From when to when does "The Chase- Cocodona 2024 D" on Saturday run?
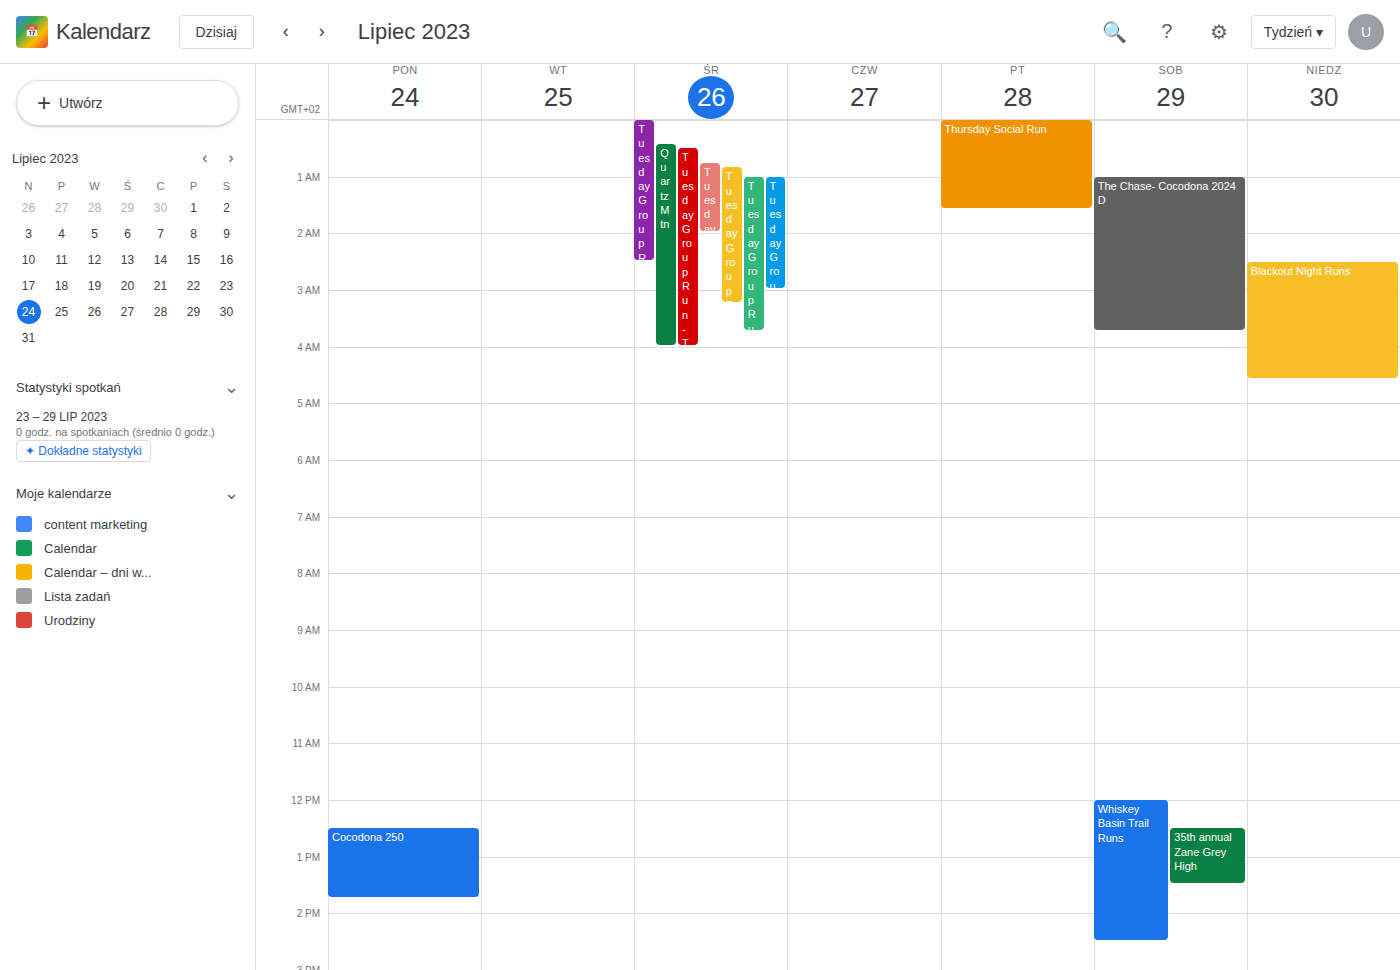
01:00 to 03:45